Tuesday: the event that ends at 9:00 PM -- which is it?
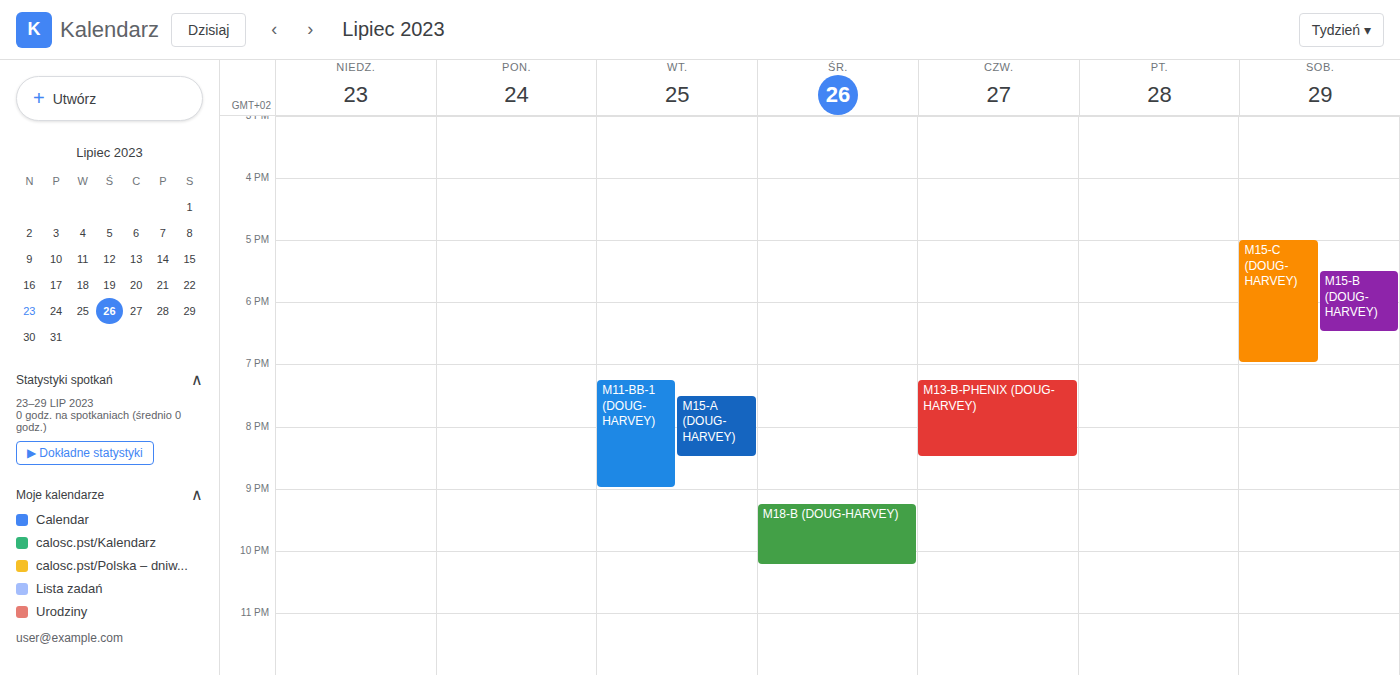
"M11-BB-1 (DOUG-HARVEY)"